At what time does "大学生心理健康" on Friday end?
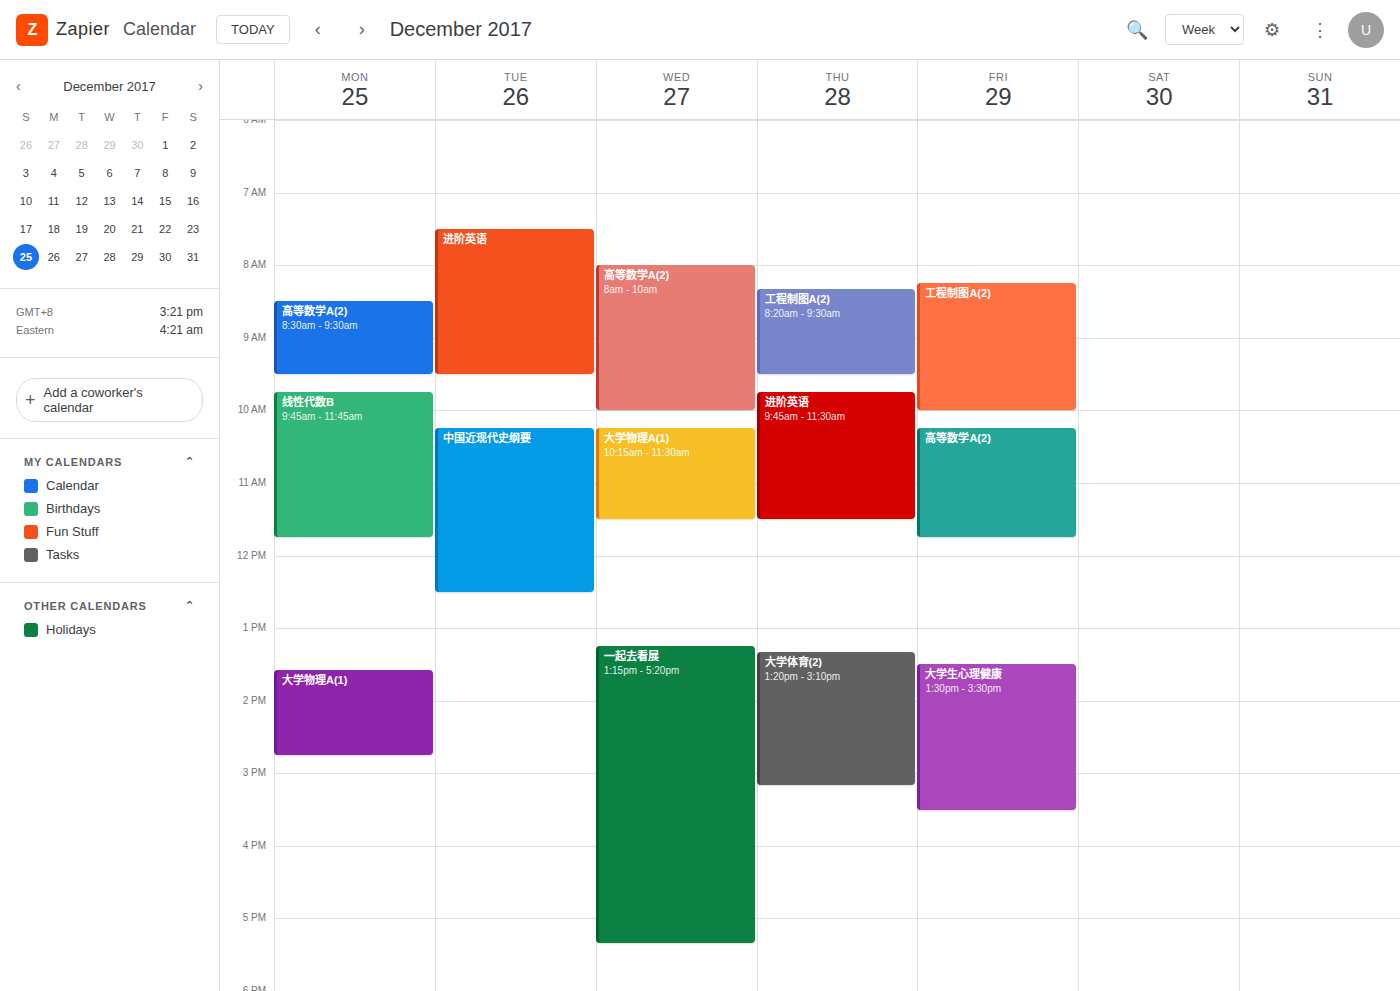
3:30 PM